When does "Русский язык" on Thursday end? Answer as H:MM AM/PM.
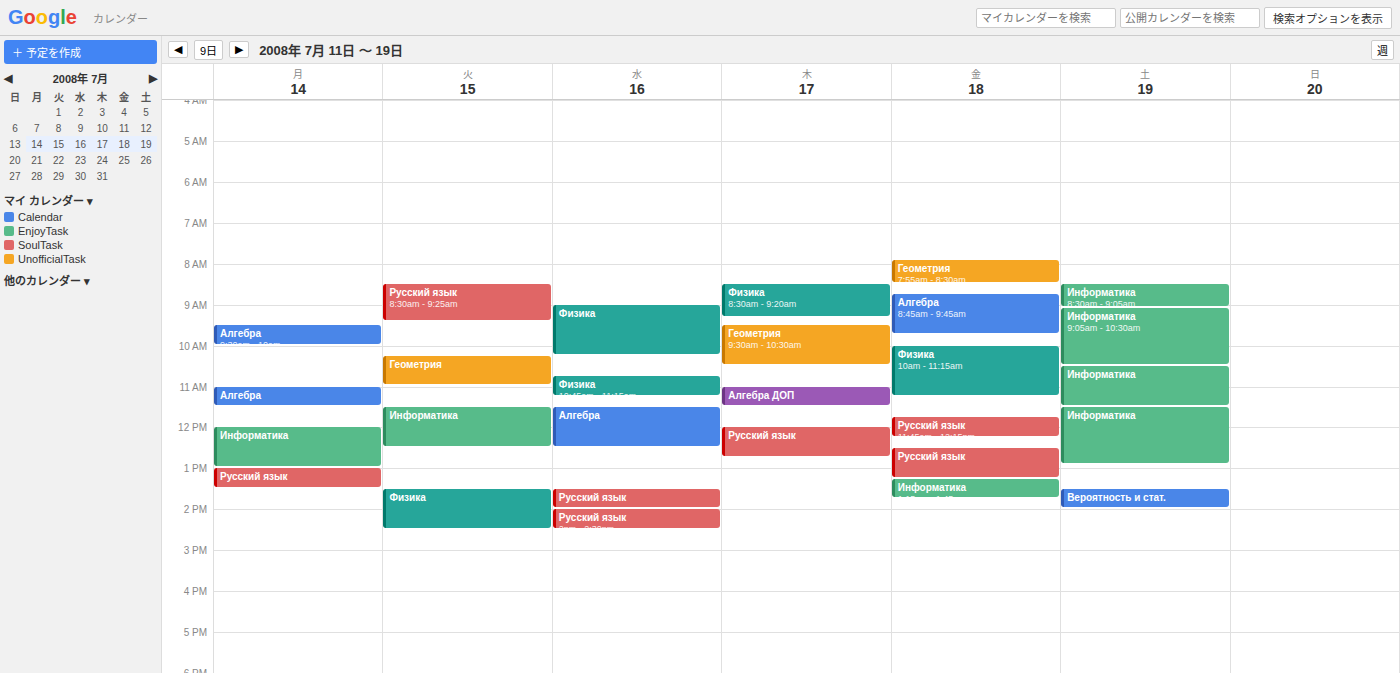
12:45 PM